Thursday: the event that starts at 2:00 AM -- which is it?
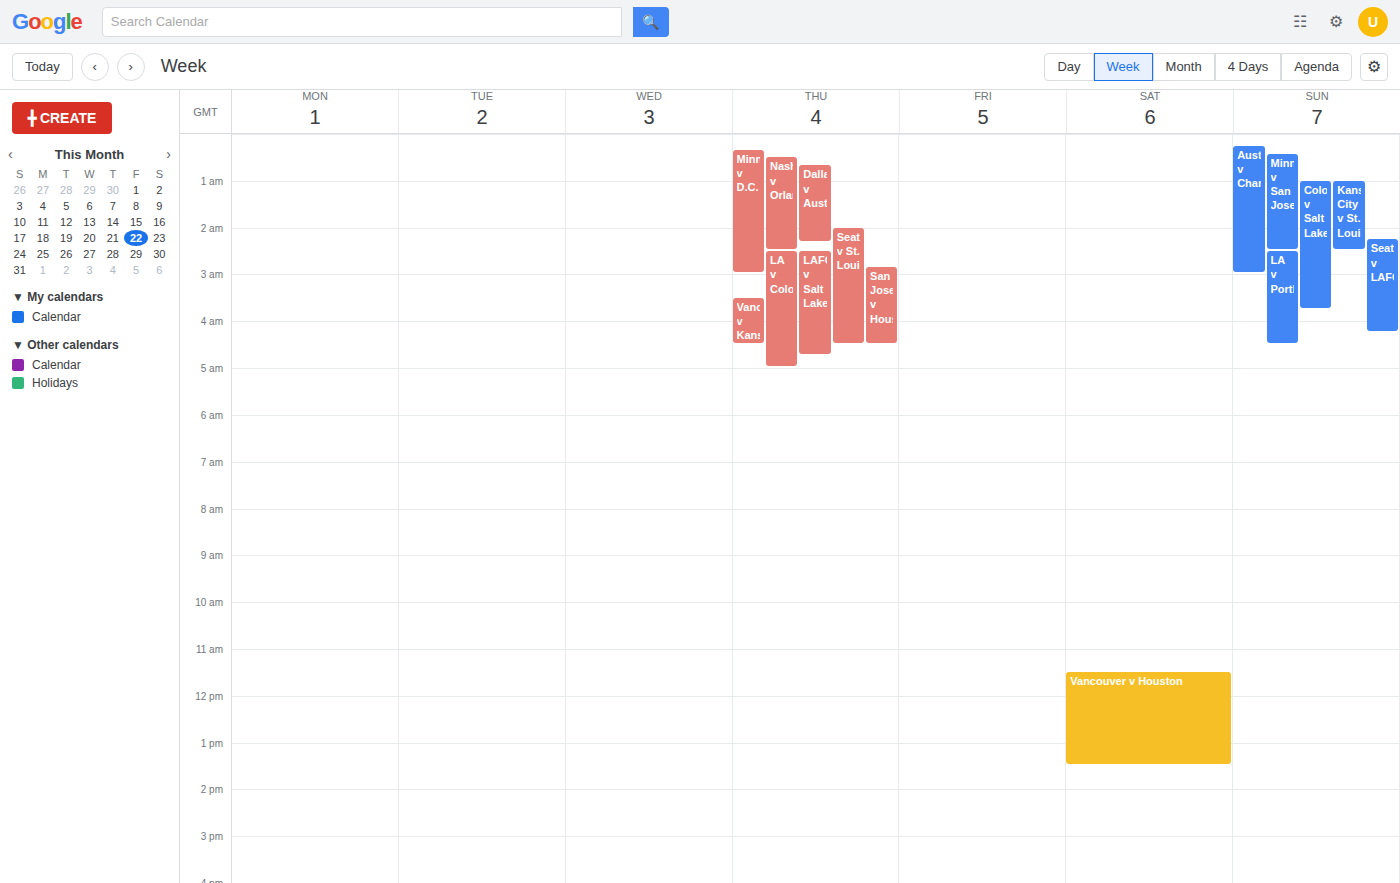
"Seattle v St. Louis"